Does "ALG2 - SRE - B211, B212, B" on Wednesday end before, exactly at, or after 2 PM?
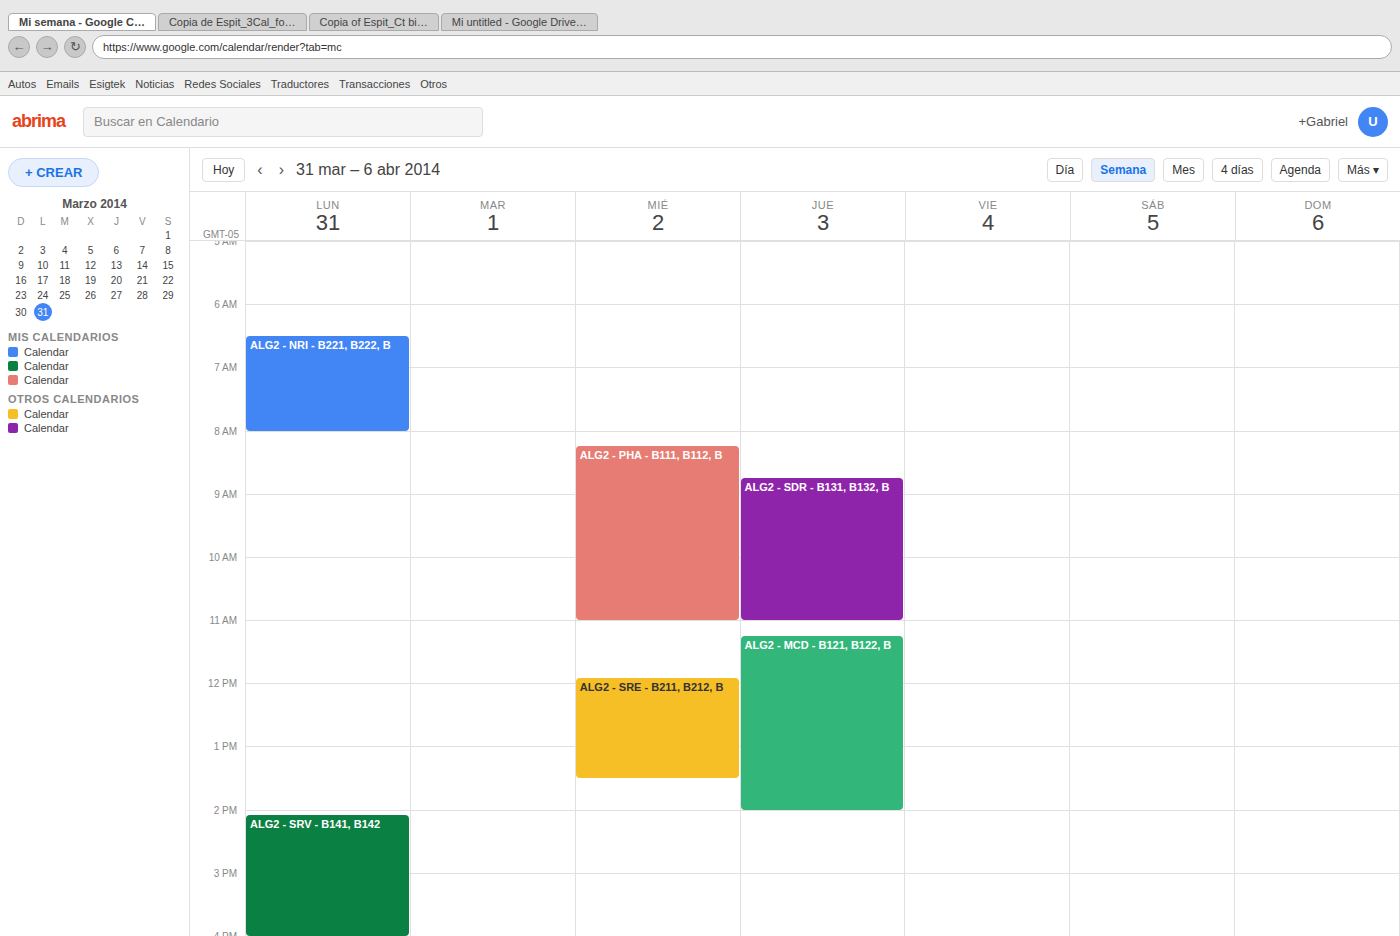
1:30 PM -- before 2 PM, 30 minutes above the 2 PM line.